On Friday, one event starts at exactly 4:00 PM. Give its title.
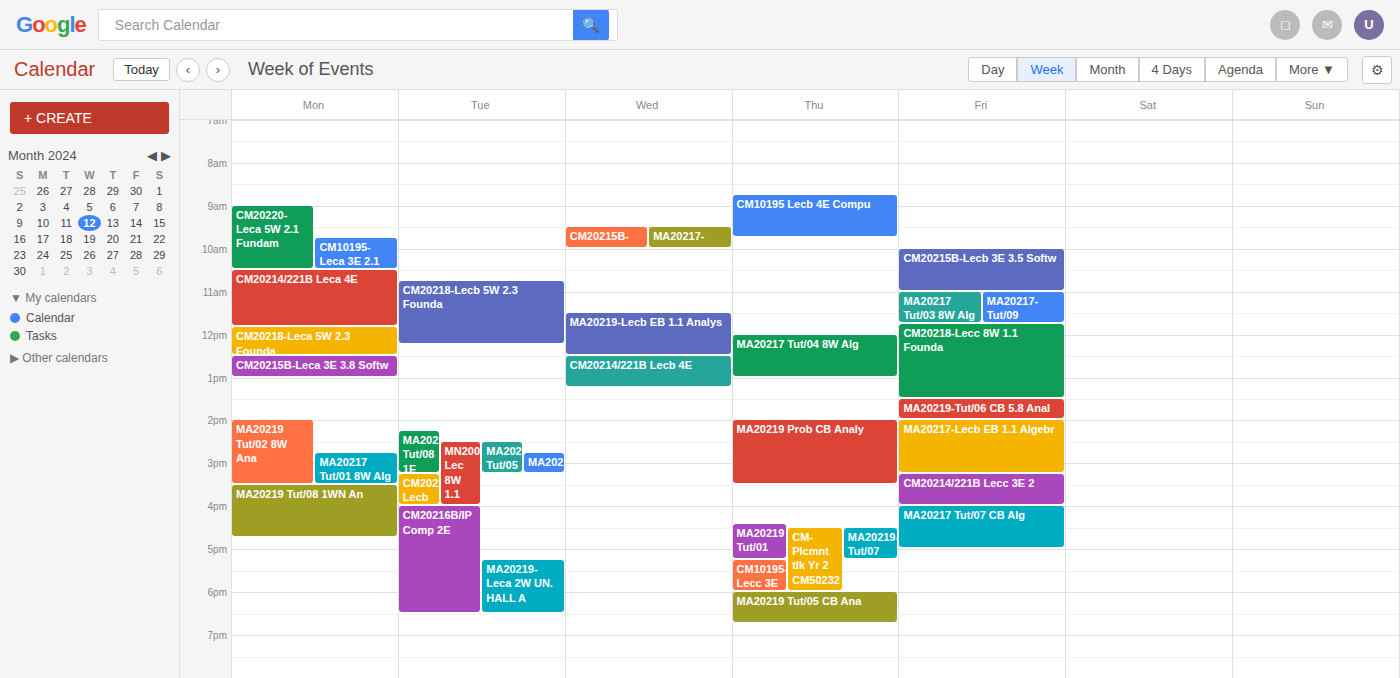
"MA20217 Tut/07 CB Alg"